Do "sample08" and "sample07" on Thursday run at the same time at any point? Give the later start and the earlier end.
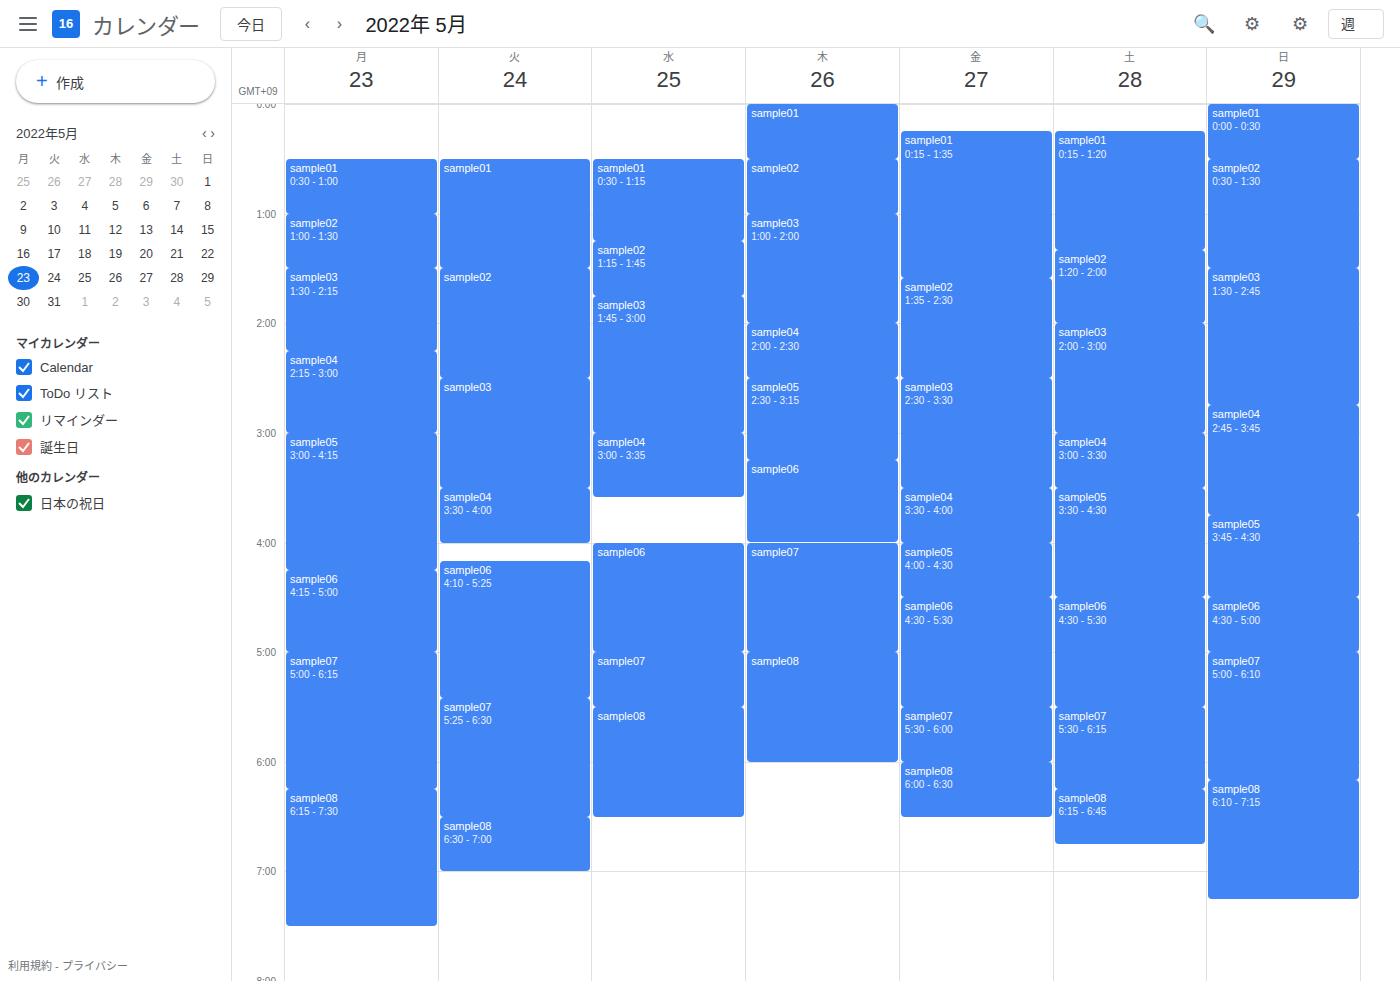
"sample07" ends at 5:00 AM, exactly when "sample08" starts -- they touch but do not overlap.